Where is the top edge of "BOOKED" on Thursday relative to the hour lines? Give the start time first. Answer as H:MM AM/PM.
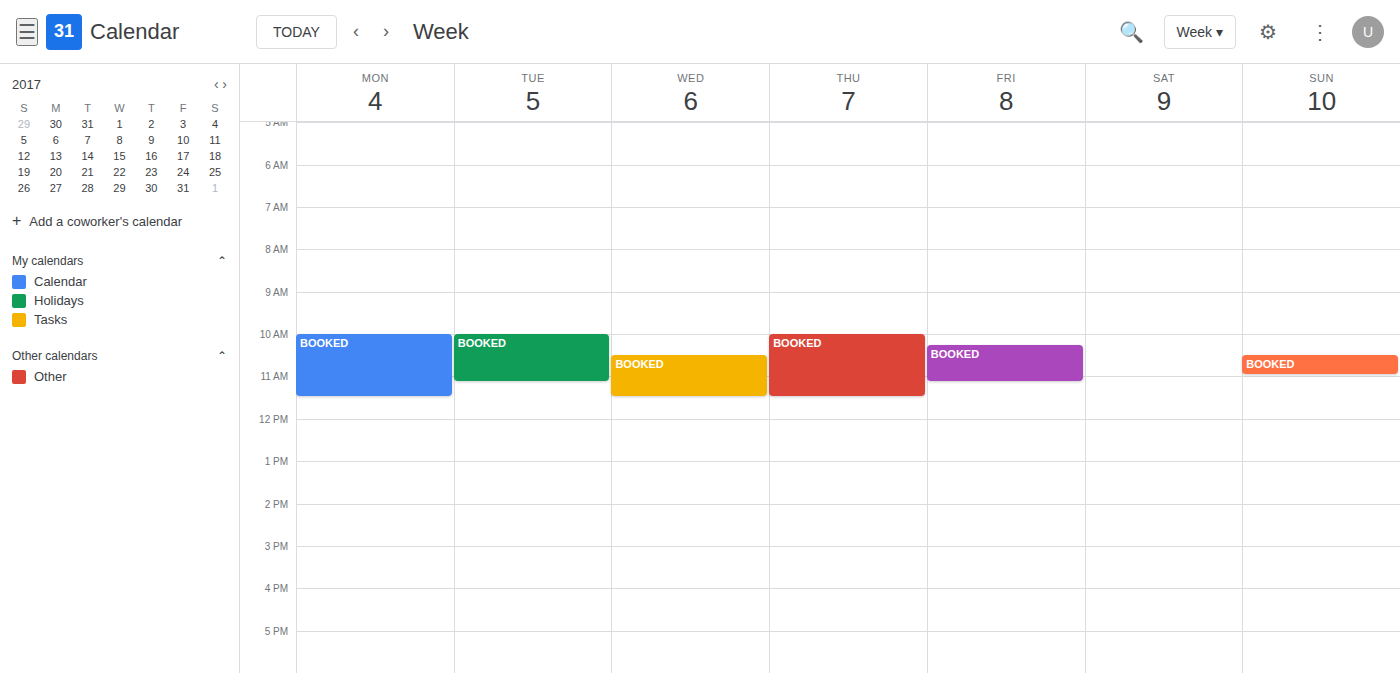
10:00 AM -- exactly on the 10 AM line.